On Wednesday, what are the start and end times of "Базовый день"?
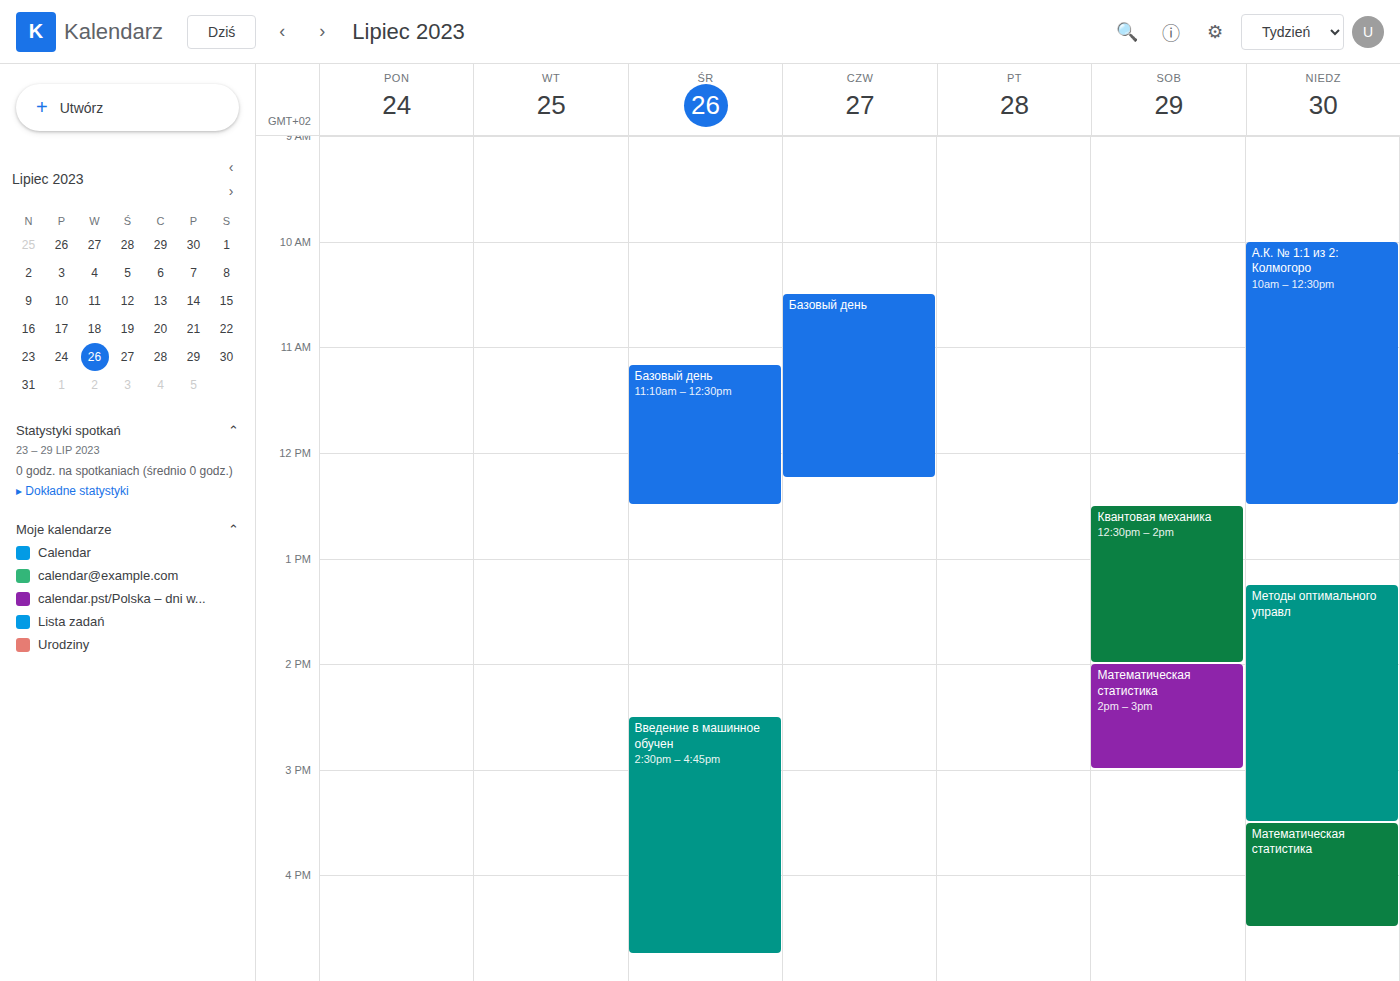
11:10 to 12:30